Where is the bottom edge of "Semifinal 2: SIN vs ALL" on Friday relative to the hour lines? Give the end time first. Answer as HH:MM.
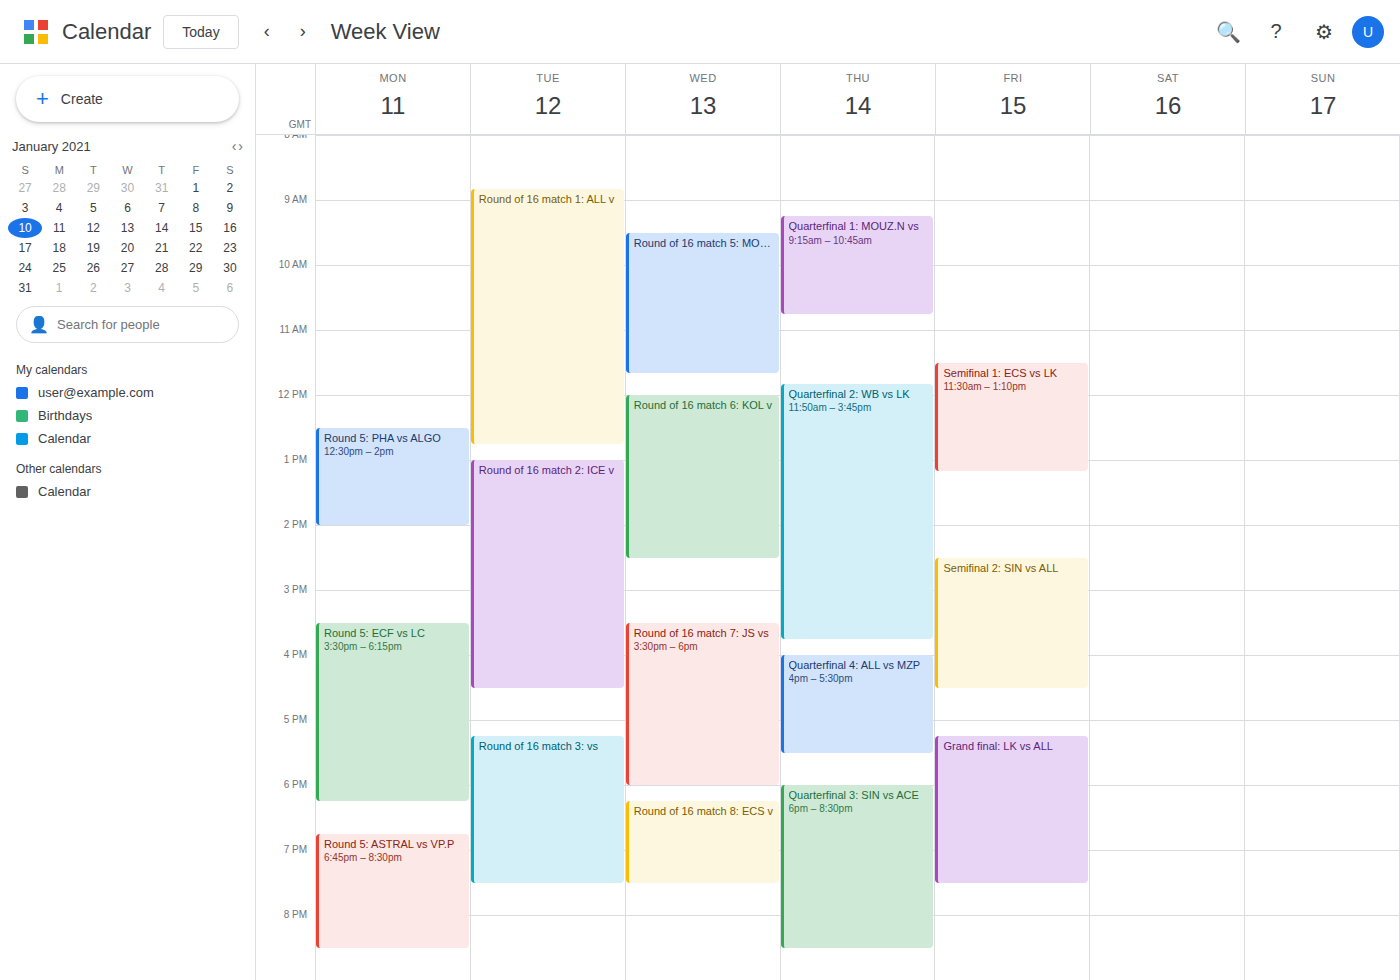
16:30 -- halfway between the 16:00 and 17:00 lines.